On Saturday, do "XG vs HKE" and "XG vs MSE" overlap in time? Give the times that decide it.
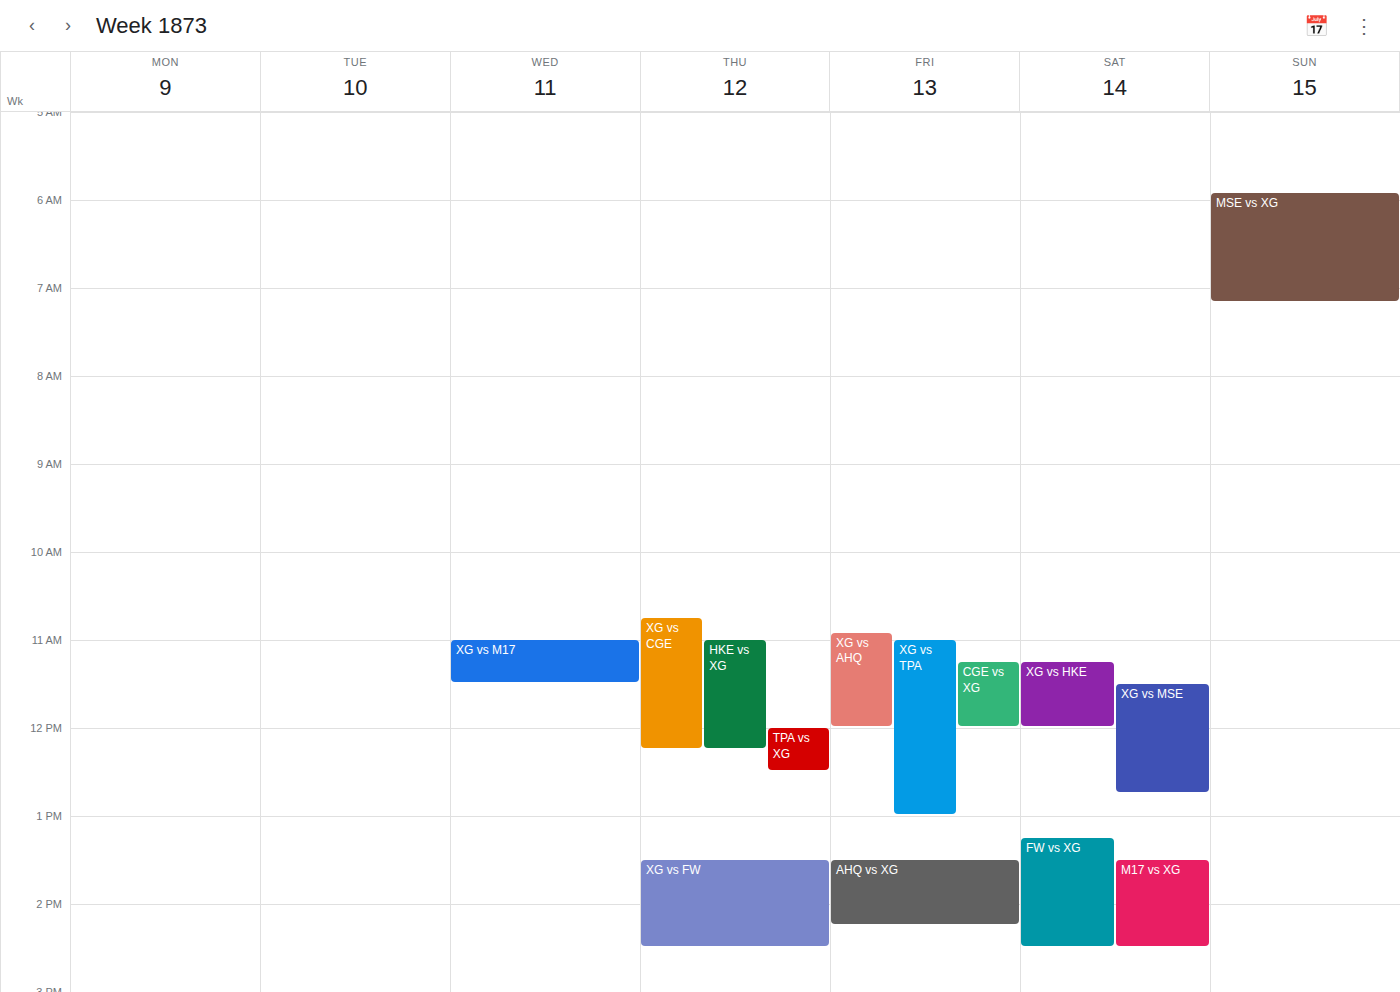
"XG vs MSE" starts at 11:30 AM, before "XG vs HKE" ends at 12:00 PM -- they overlap.